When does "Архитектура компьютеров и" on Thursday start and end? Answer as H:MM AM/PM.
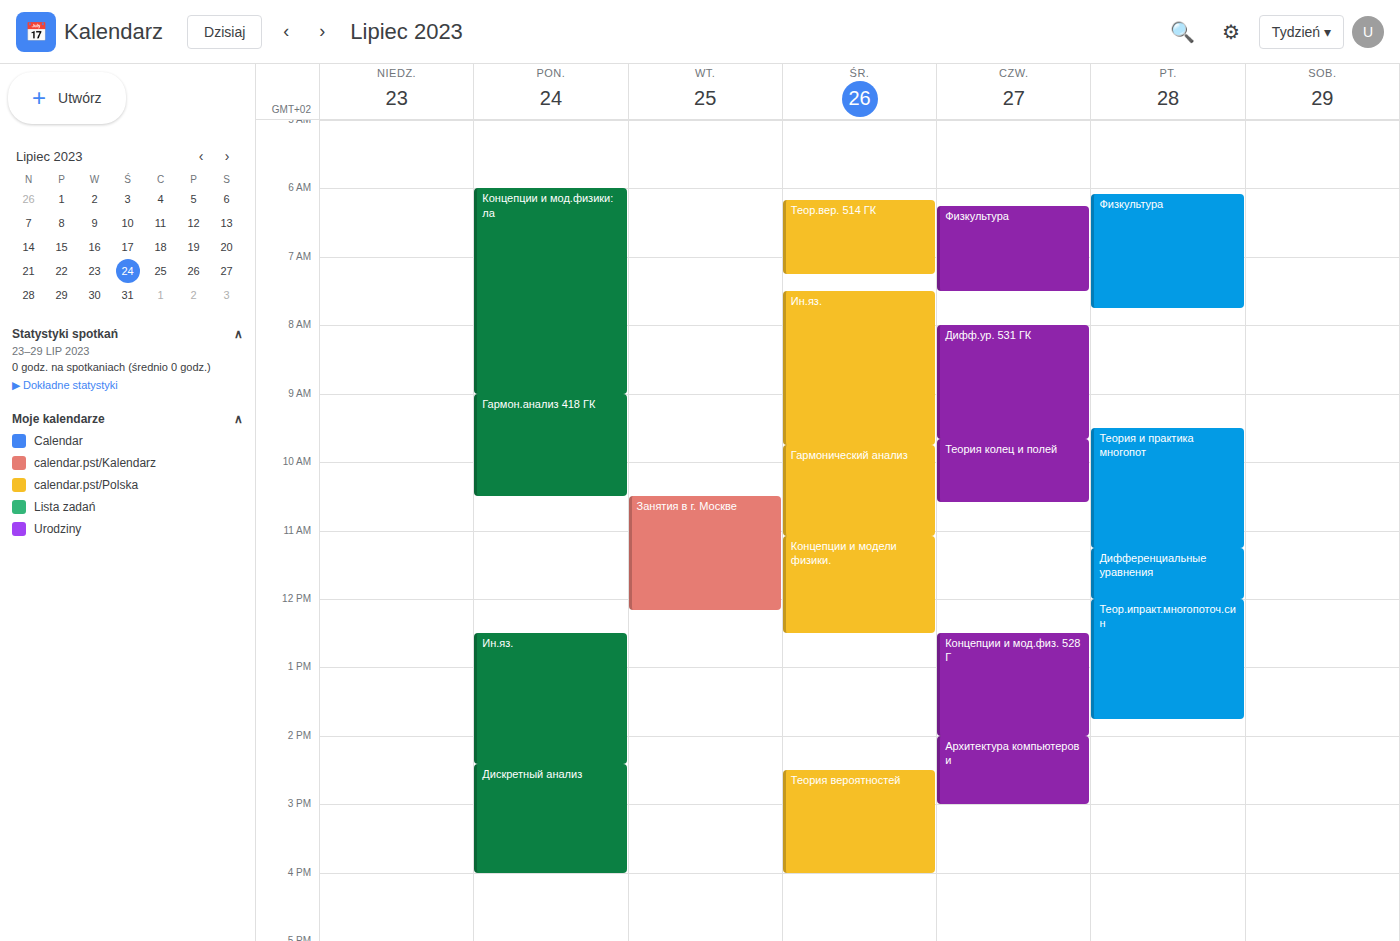
2:00 PM to 3:00 PM